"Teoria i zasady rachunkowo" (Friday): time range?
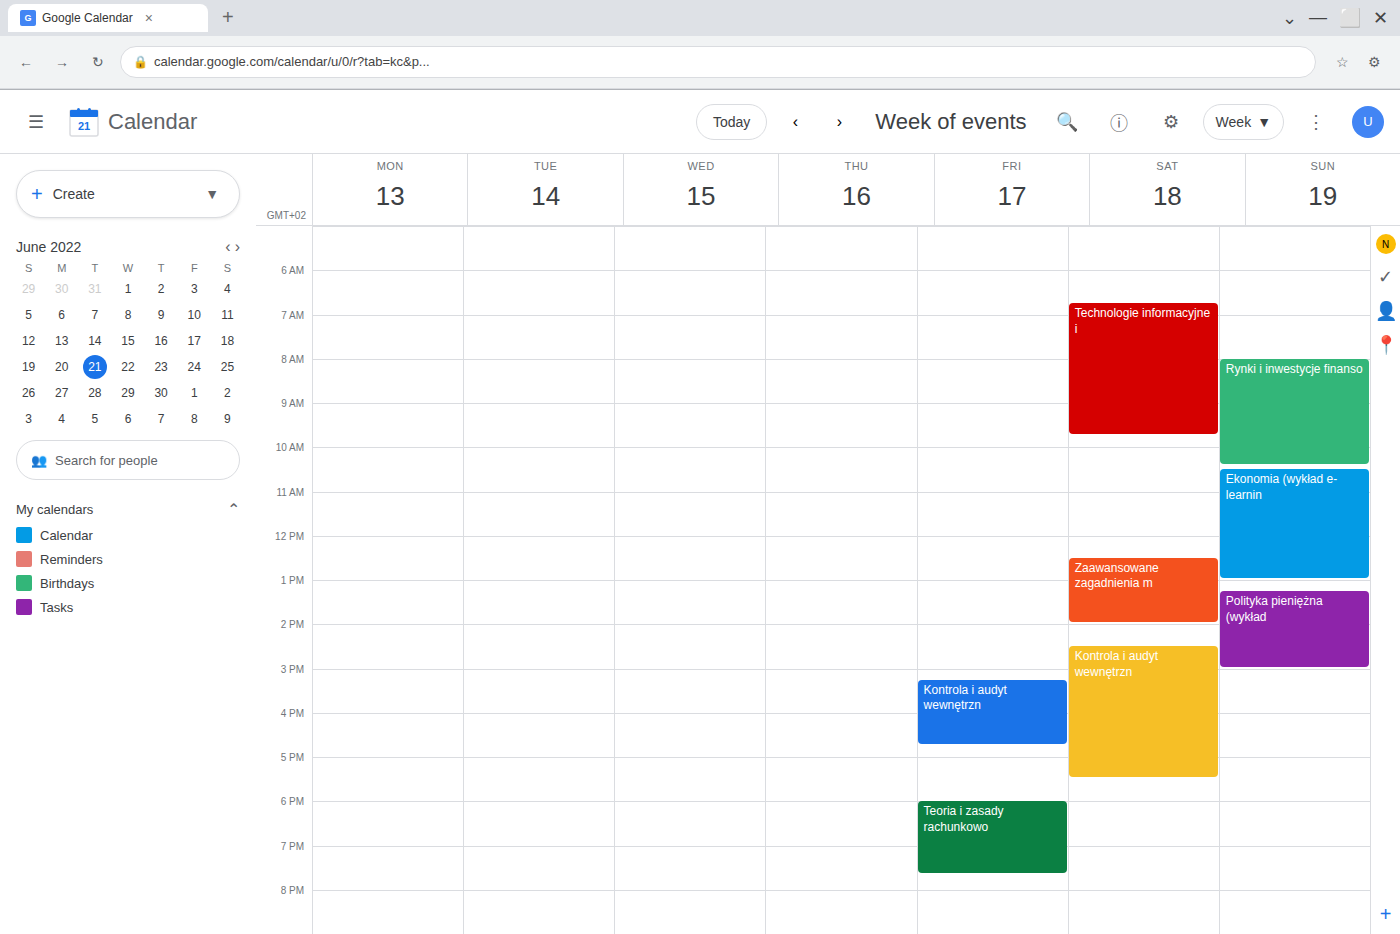
6:00 PM to 7:40 PM